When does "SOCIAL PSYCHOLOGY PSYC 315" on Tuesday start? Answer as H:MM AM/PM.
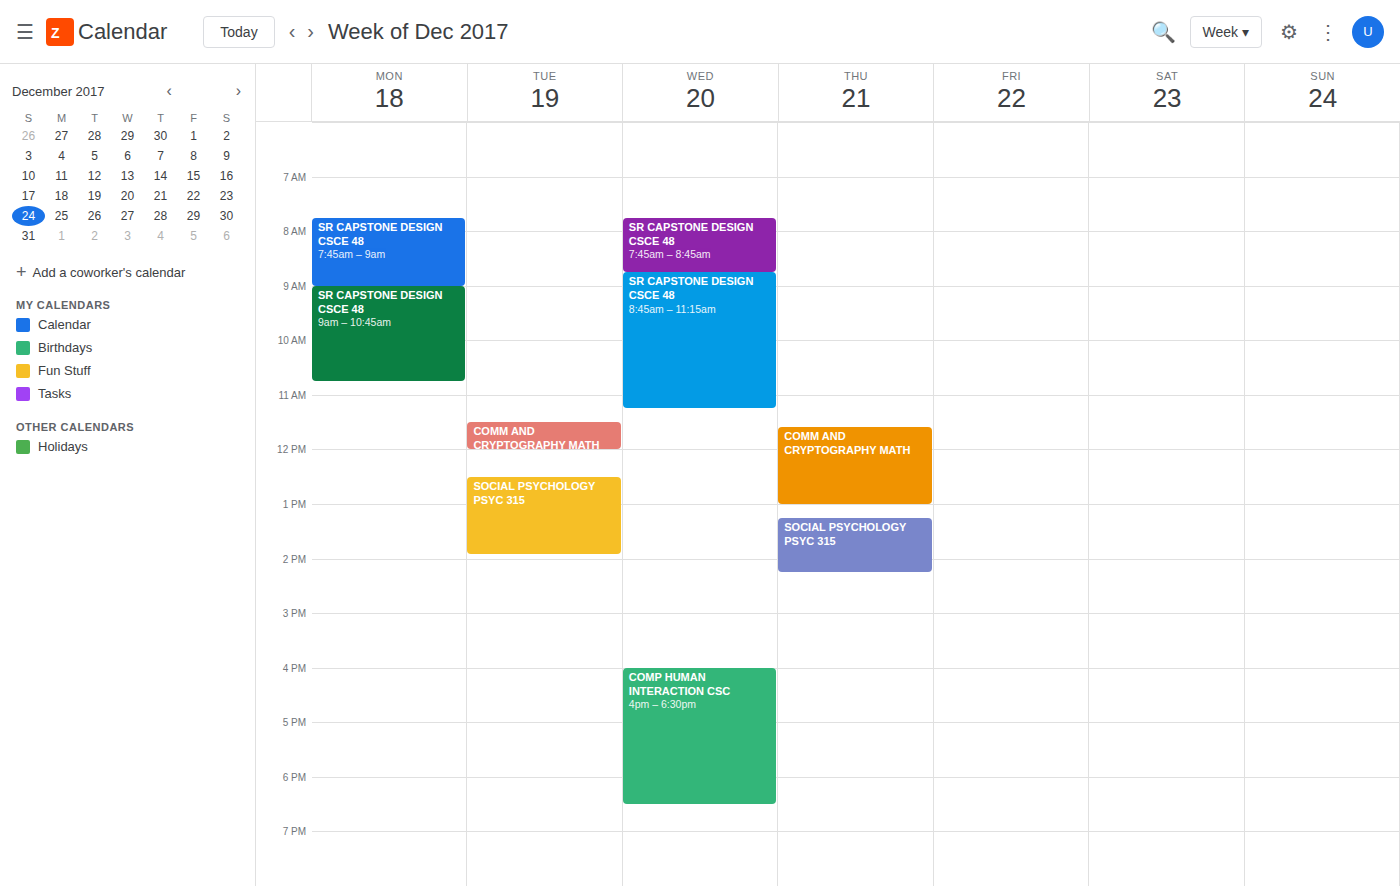
12:30 PM